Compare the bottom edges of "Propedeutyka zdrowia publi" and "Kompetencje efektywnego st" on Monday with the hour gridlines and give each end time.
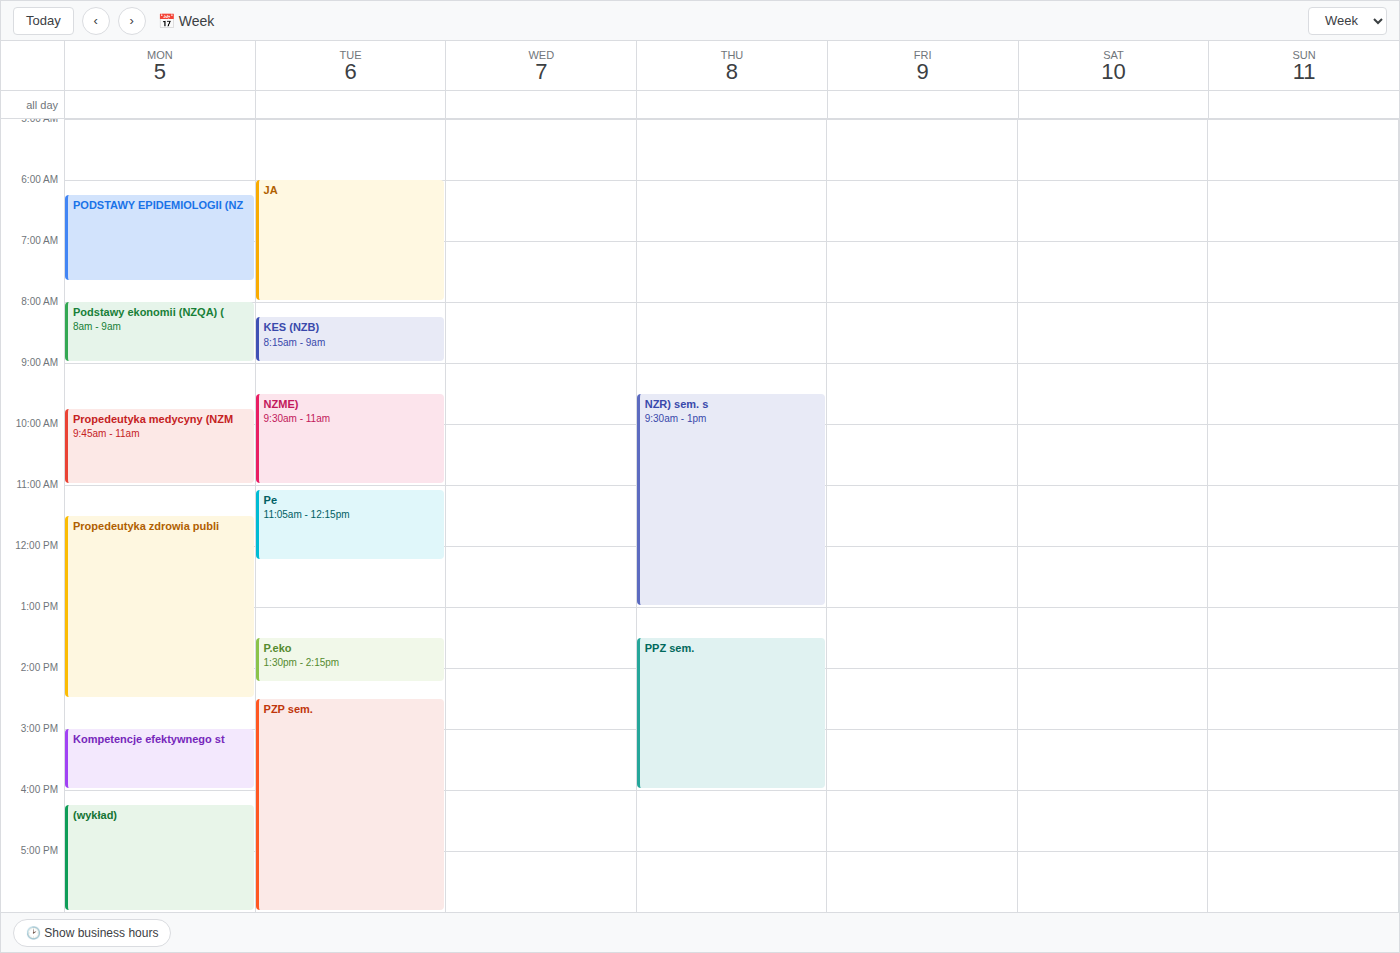
"Propedeutyka zdrowia publi": 2:30 PM, halfway between the 2 PM and 3 PM lines. "Kompetencje efektywnego st": 4:00 PM, exactly on the 4 PM line.